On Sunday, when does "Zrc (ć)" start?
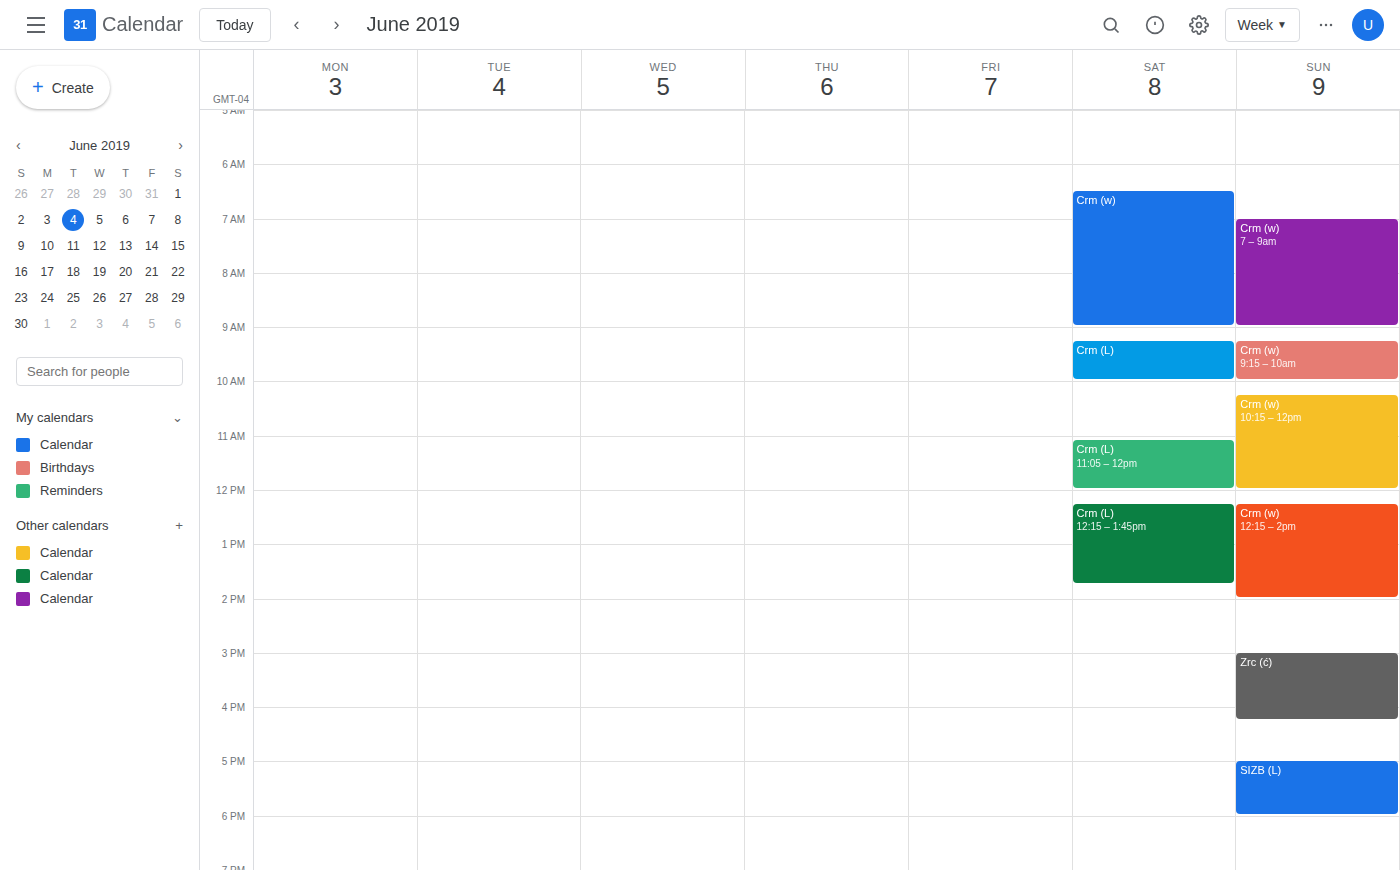
3:00 PM